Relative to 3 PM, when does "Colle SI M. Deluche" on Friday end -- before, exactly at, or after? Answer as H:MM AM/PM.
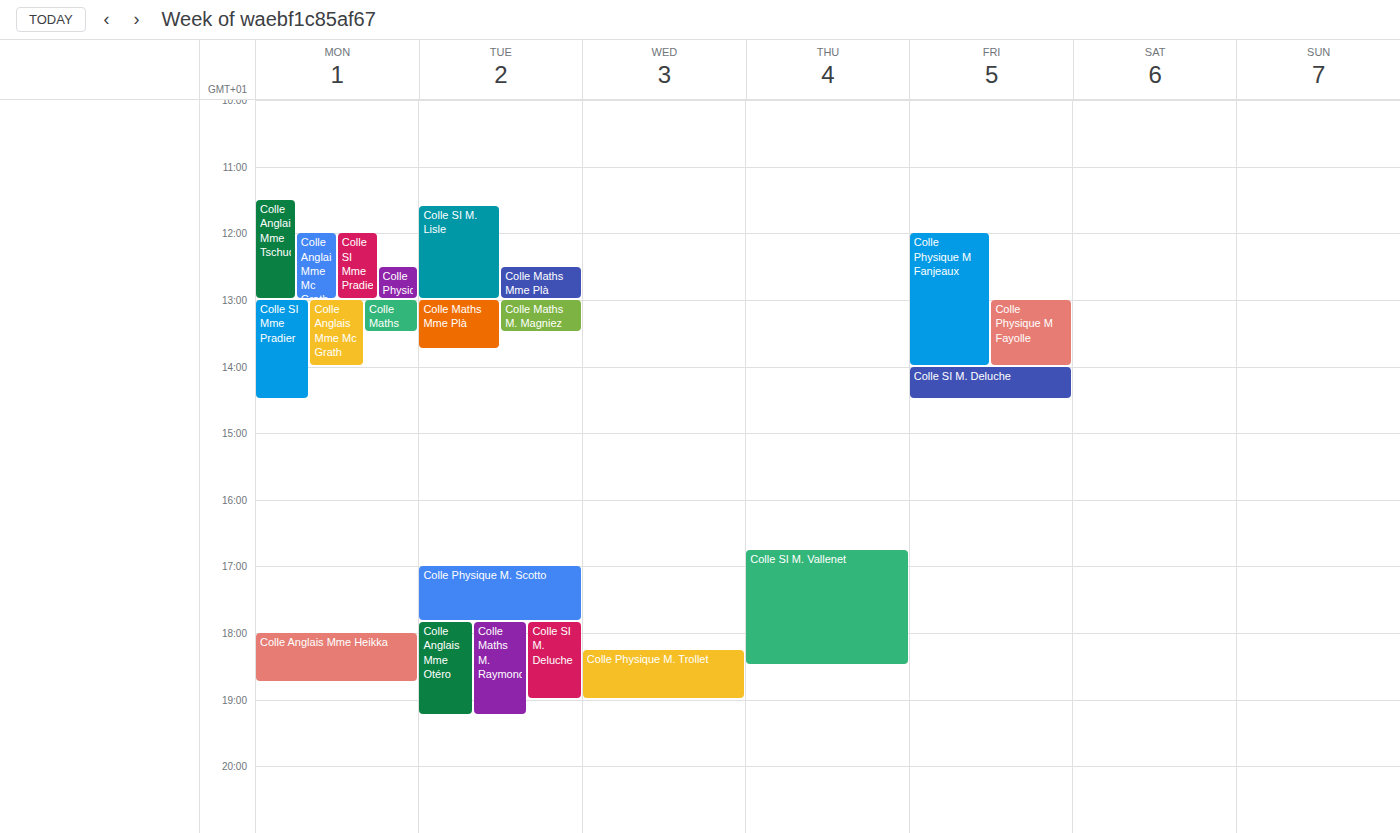
2:30 PM -- before 3 PM, 30 minutes above the 3 PM line.